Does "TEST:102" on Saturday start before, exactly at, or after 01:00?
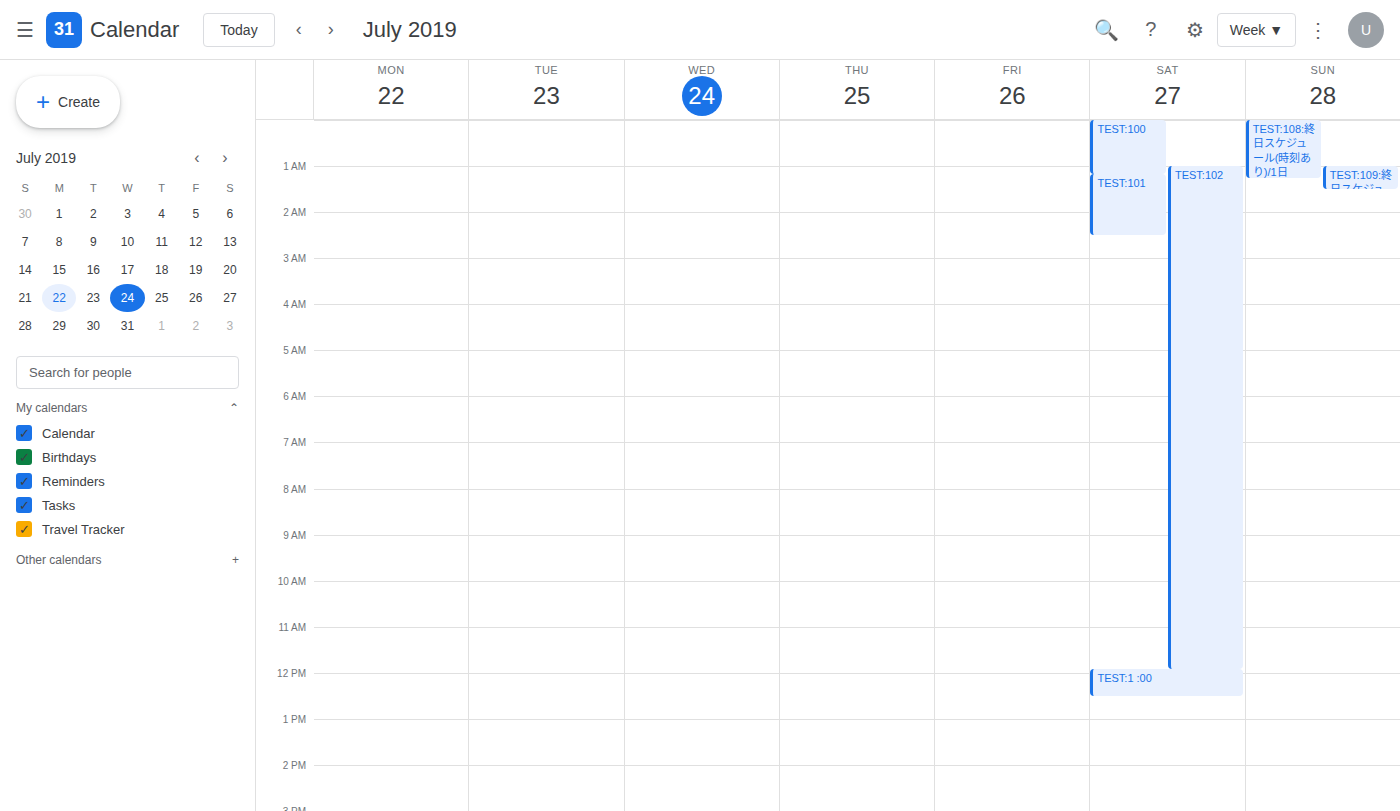
01:00 -- exactly at 01:00, on the 01:00 line.